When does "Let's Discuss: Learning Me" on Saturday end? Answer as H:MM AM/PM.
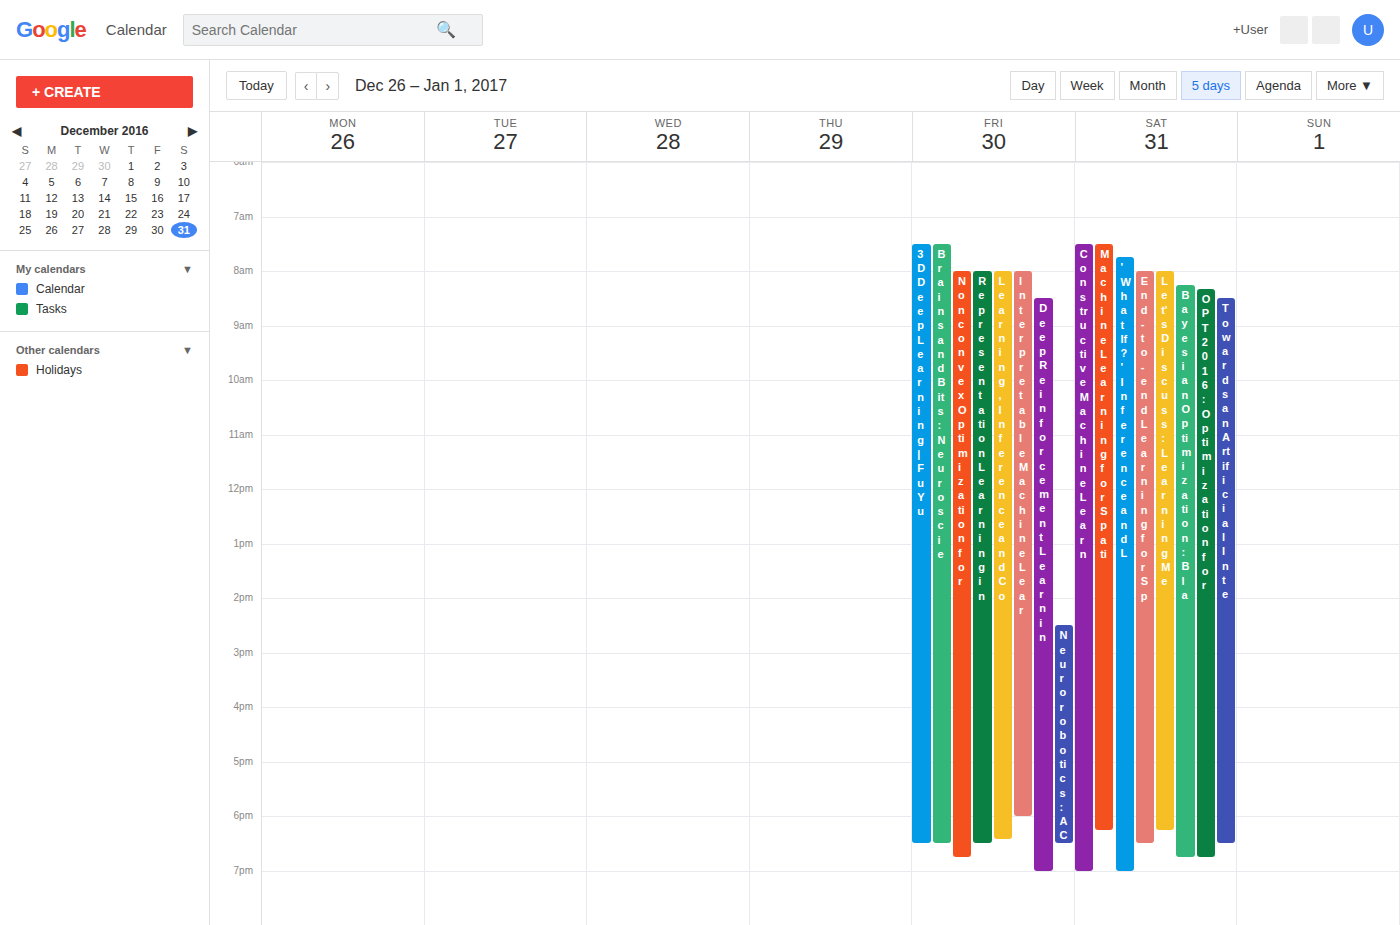
6:15 PM